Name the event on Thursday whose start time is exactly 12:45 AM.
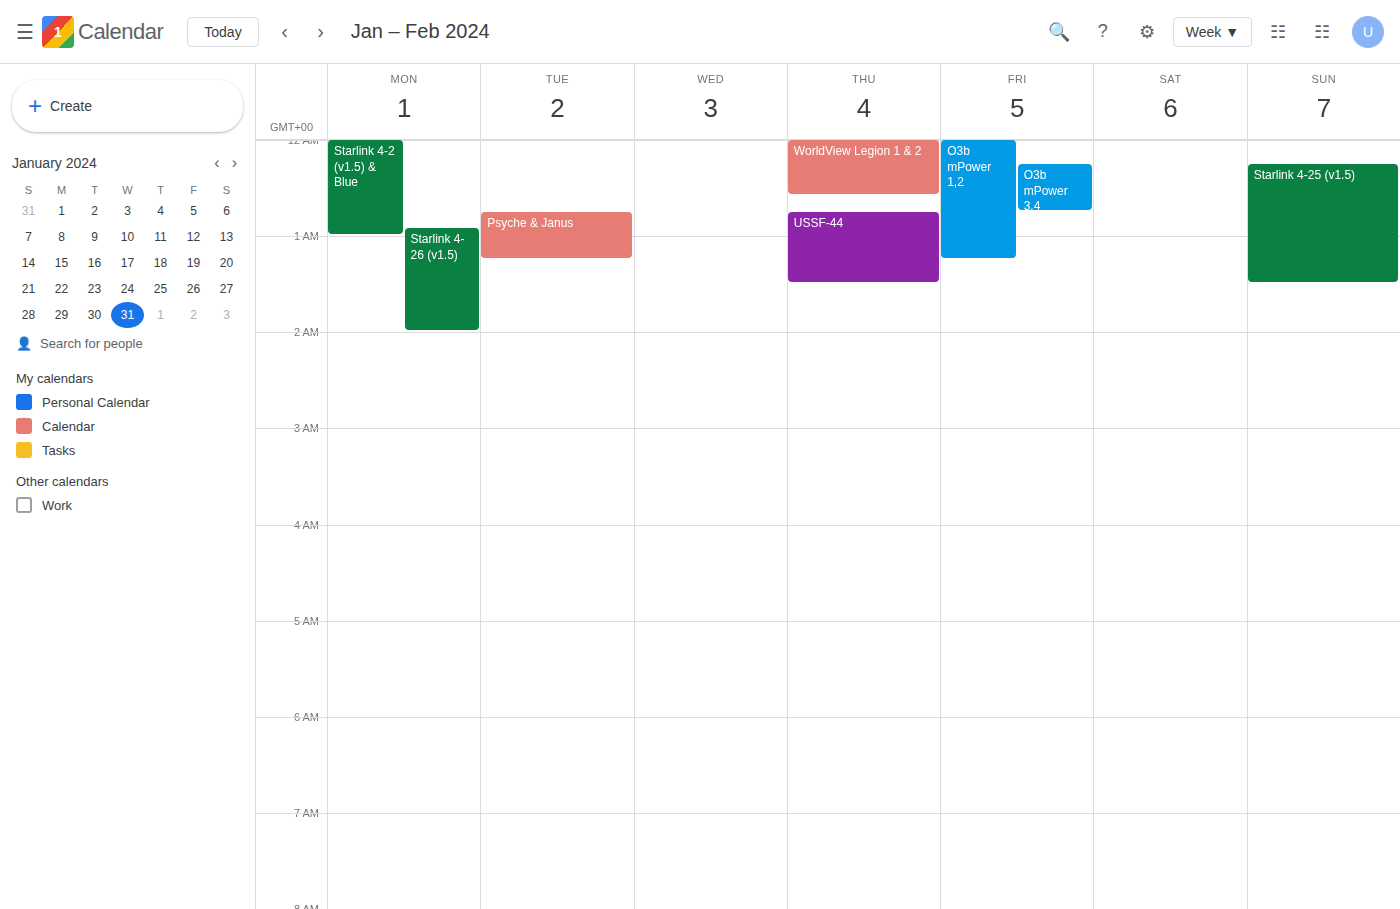
"USSF-44"